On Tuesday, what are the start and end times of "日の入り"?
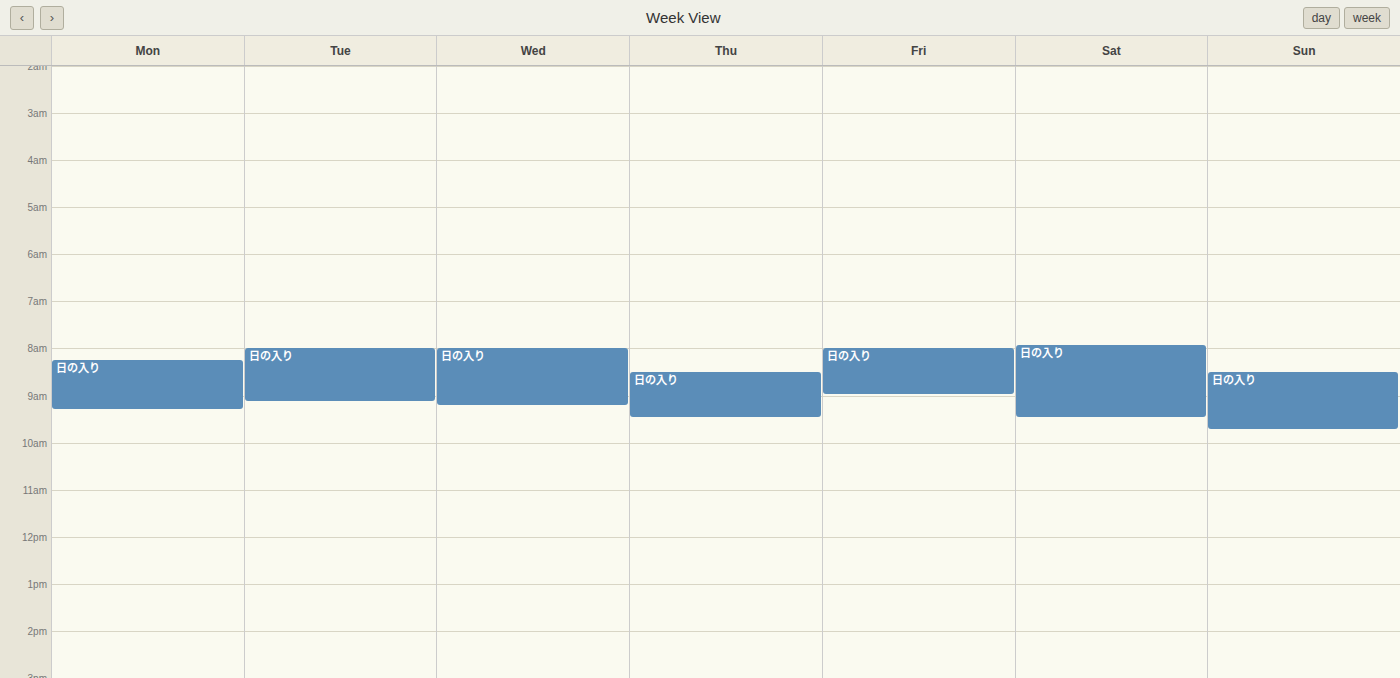
8:00 AM to 9:10 AM